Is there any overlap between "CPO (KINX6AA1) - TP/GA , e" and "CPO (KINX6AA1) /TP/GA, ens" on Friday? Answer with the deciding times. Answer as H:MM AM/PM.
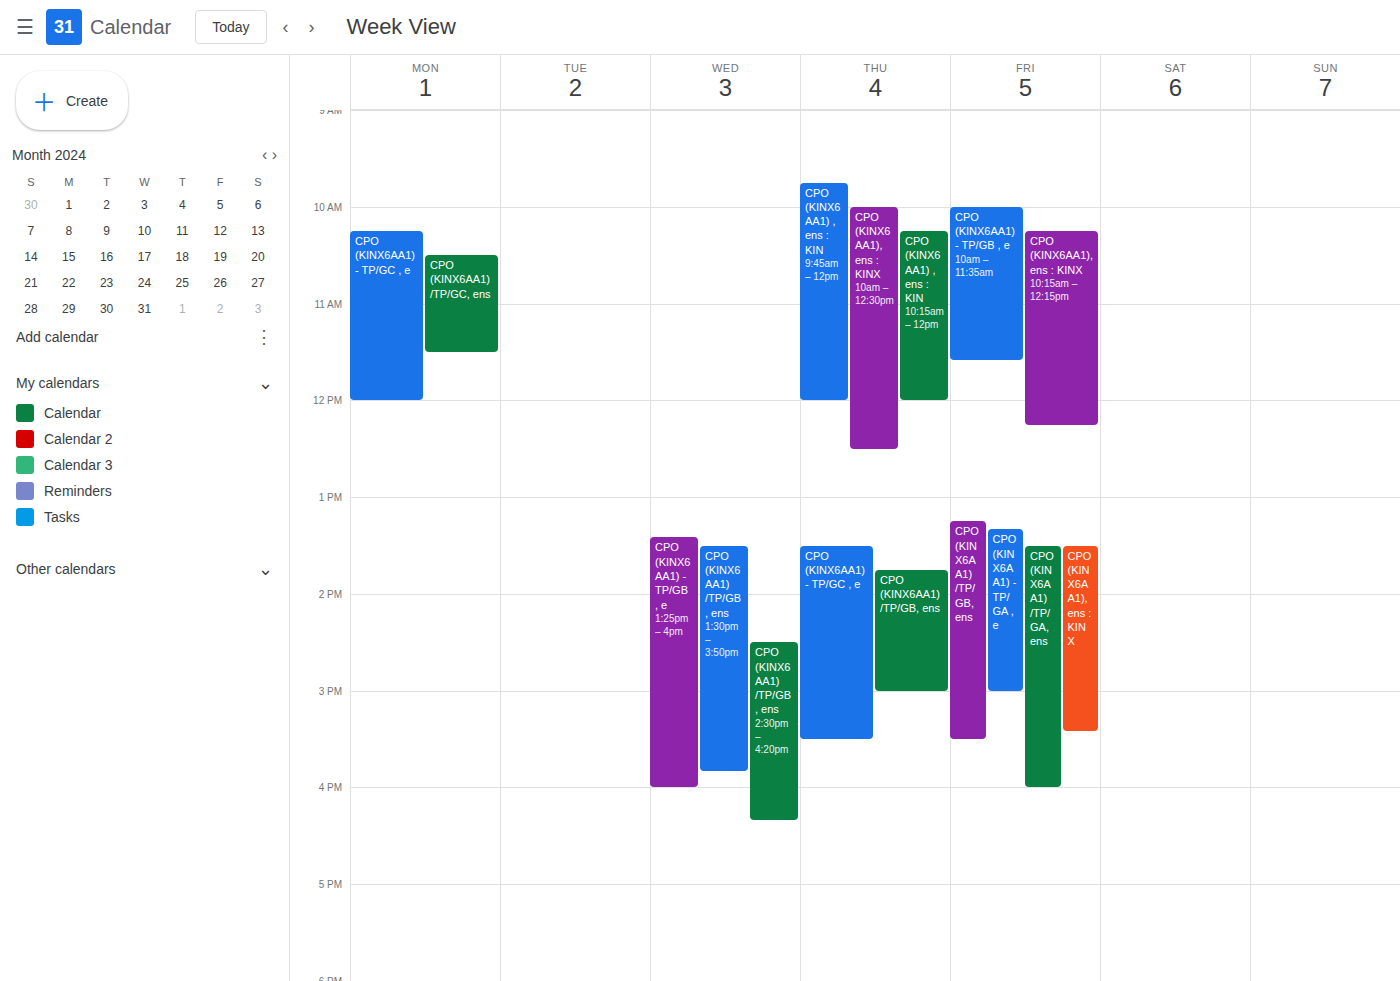
"CPO (KINX6AA1) /TP/GA, ens" starts at 1:30 PM, before "CPO (KINX6AA1) - TP/GA , e" ends at 3:00 PM -- they overlap.